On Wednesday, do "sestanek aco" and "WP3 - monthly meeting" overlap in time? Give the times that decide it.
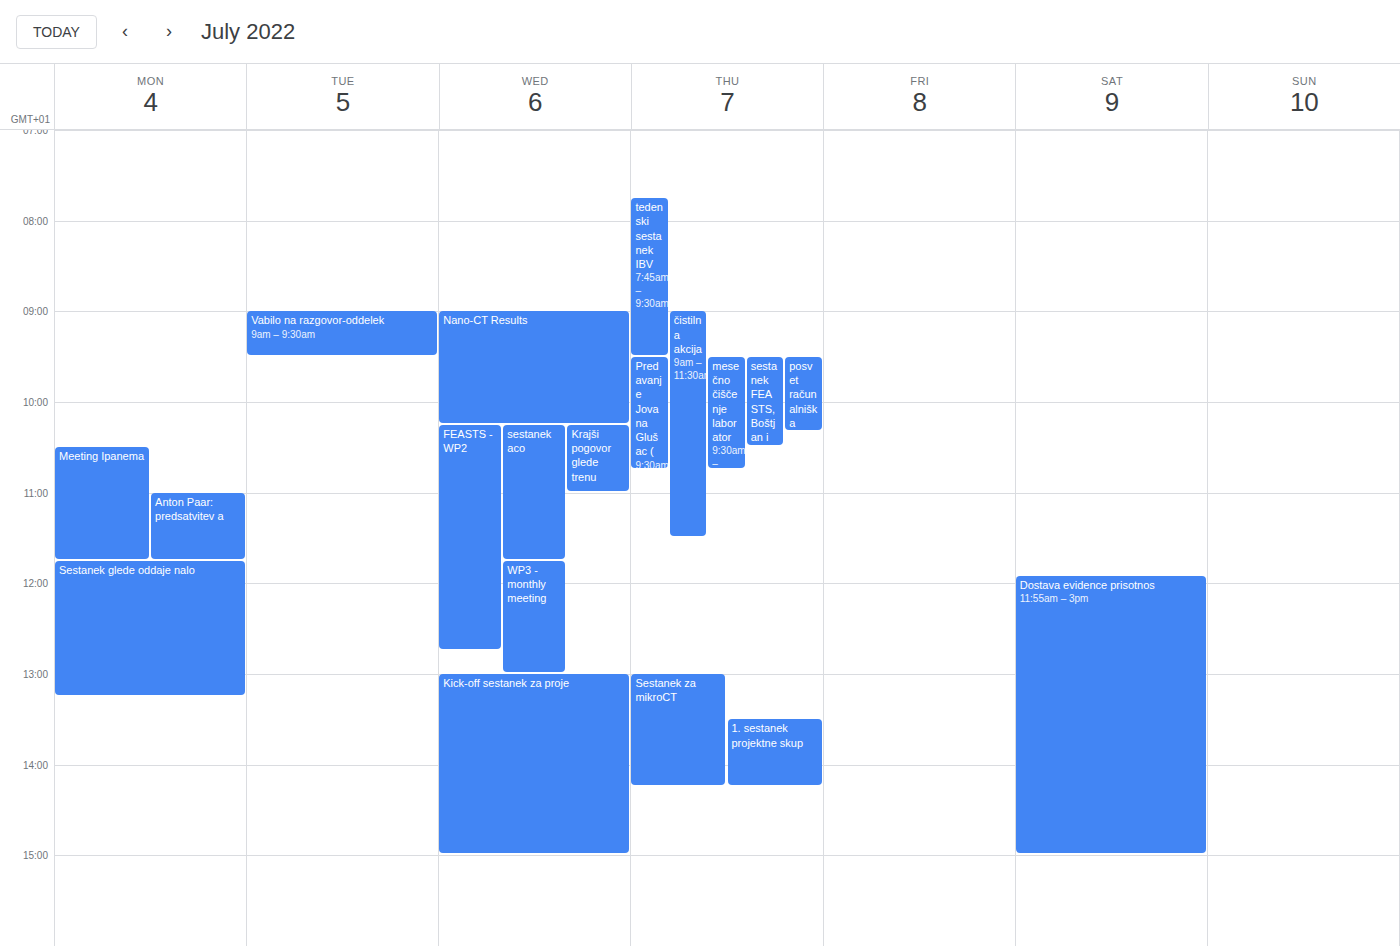
"sestanek aco" ends at 11:45, exactly when "WP3 - monthly meeting" starts -- they touch but do not overlap.